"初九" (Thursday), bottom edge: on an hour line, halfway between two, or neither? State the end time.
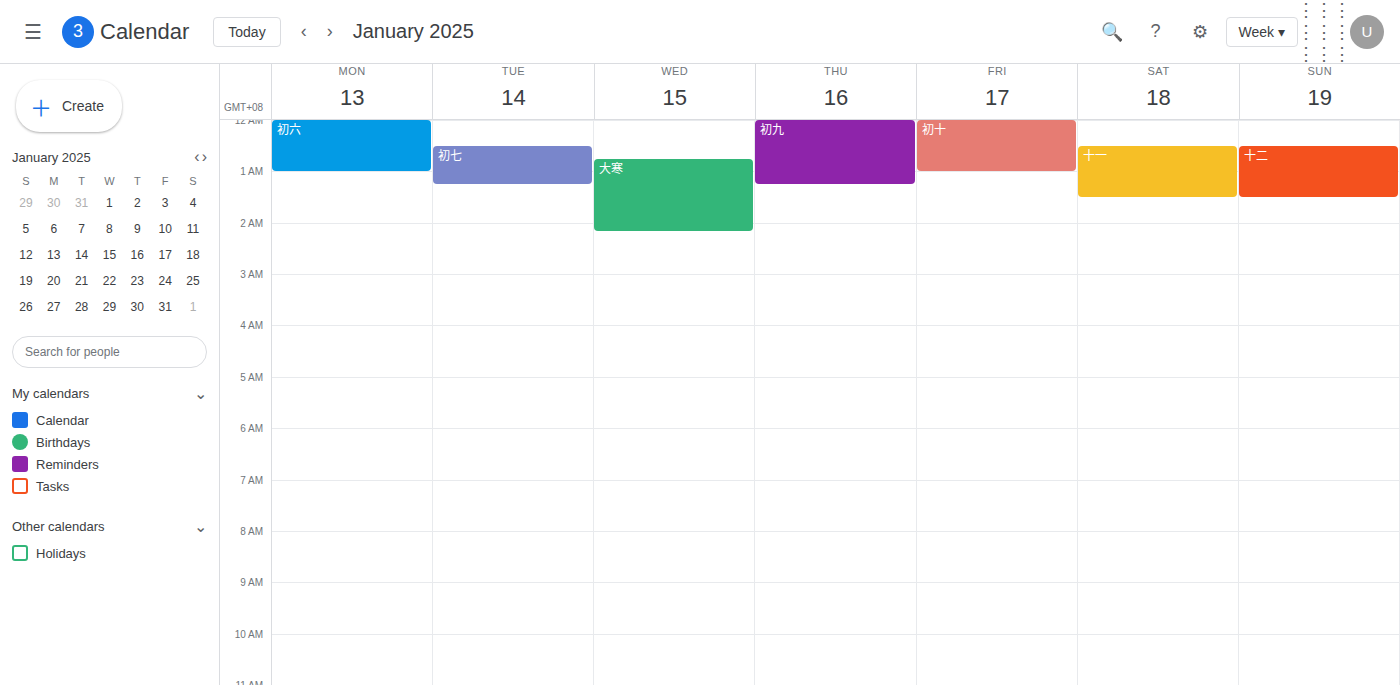
01:15 -- neither: a quarter of the way from the 01:00 line to the 02:00 line.